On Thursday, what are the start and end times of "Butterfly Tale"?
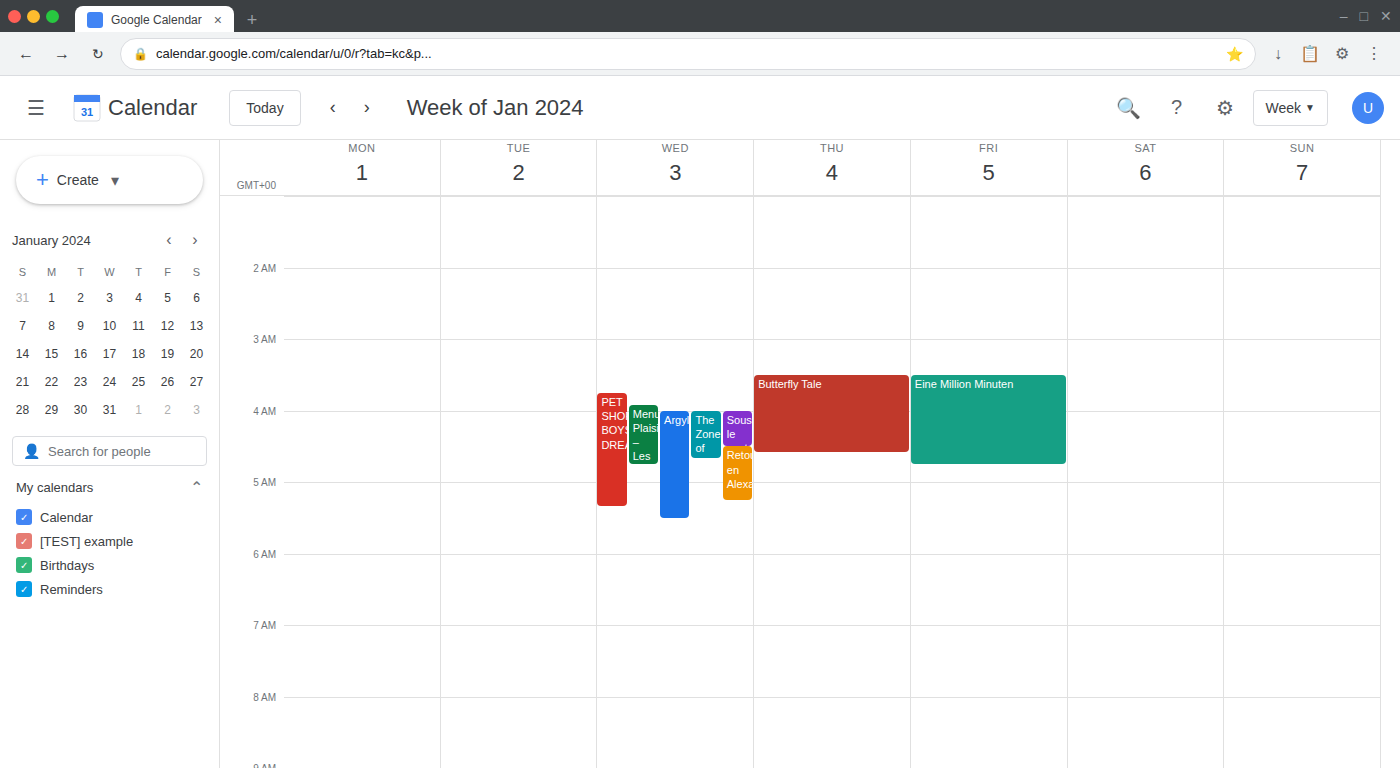
3:30 AM to 4:35 AM